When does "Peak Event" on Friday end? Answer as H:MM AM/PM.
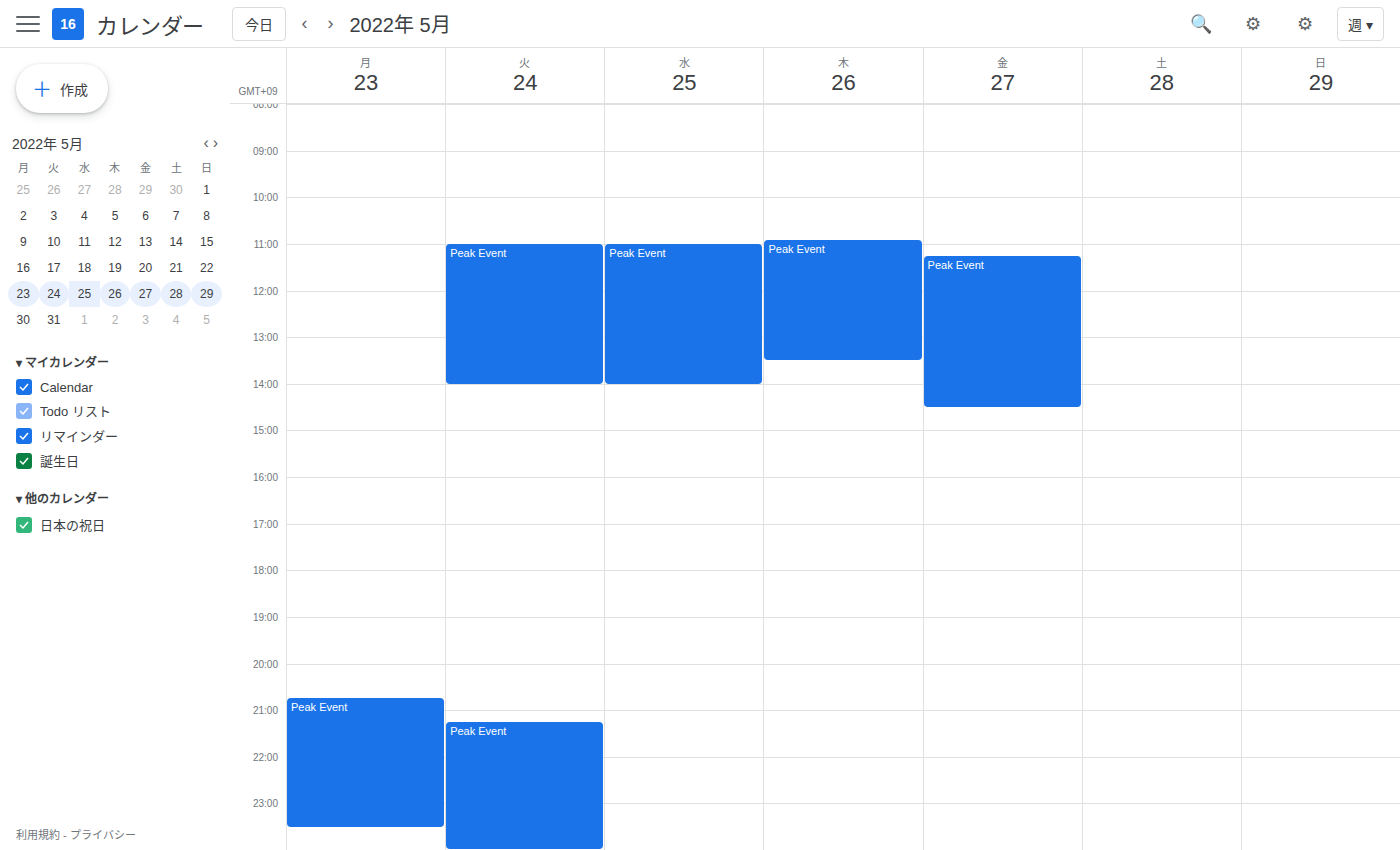
2:30 PM